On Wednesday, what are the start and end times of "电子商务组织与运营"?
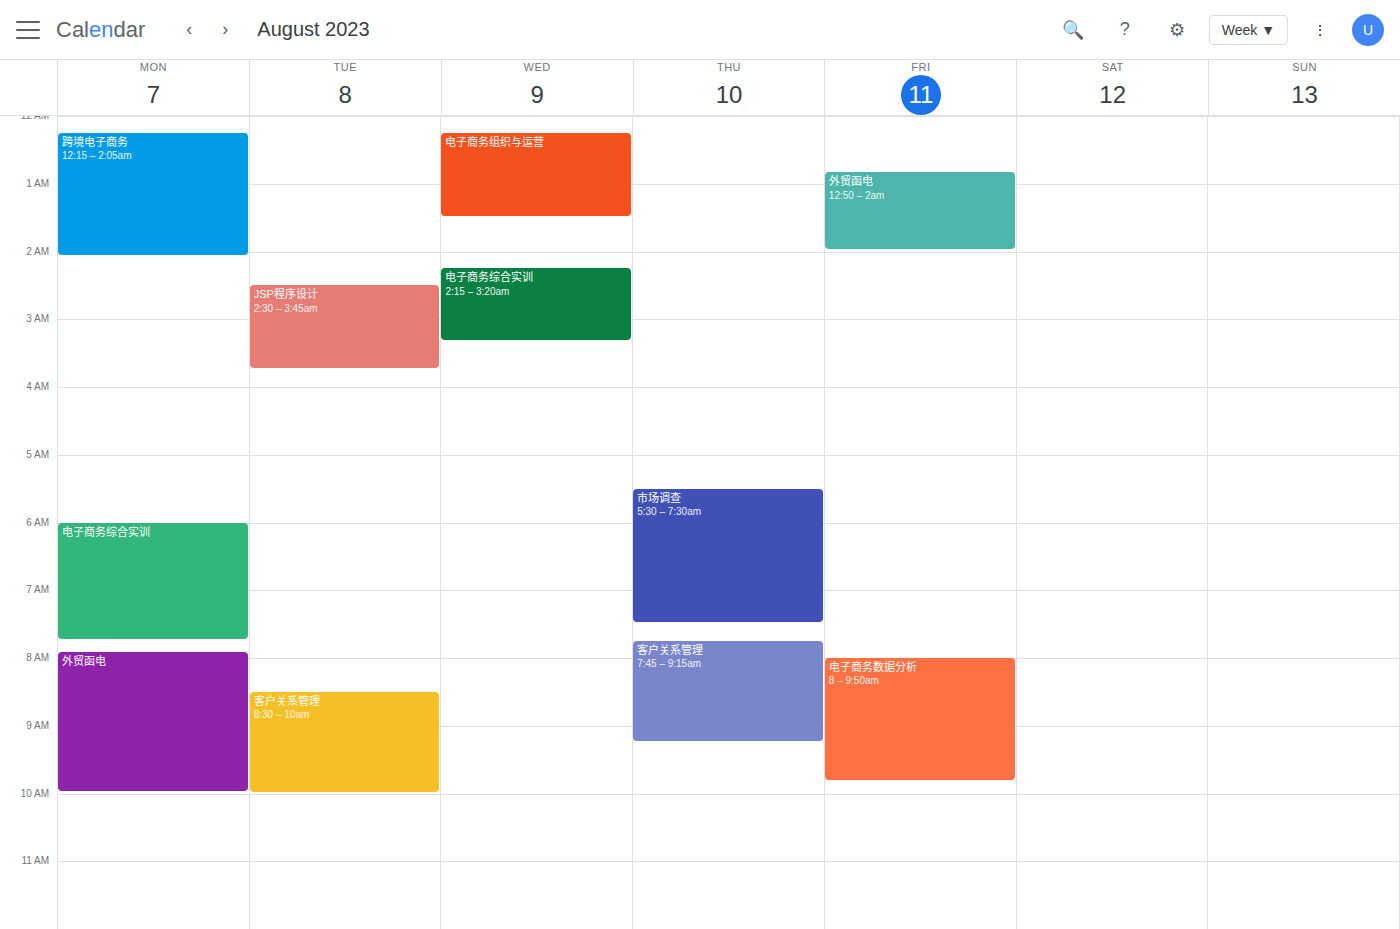
12:15 AM to 1:30 AM